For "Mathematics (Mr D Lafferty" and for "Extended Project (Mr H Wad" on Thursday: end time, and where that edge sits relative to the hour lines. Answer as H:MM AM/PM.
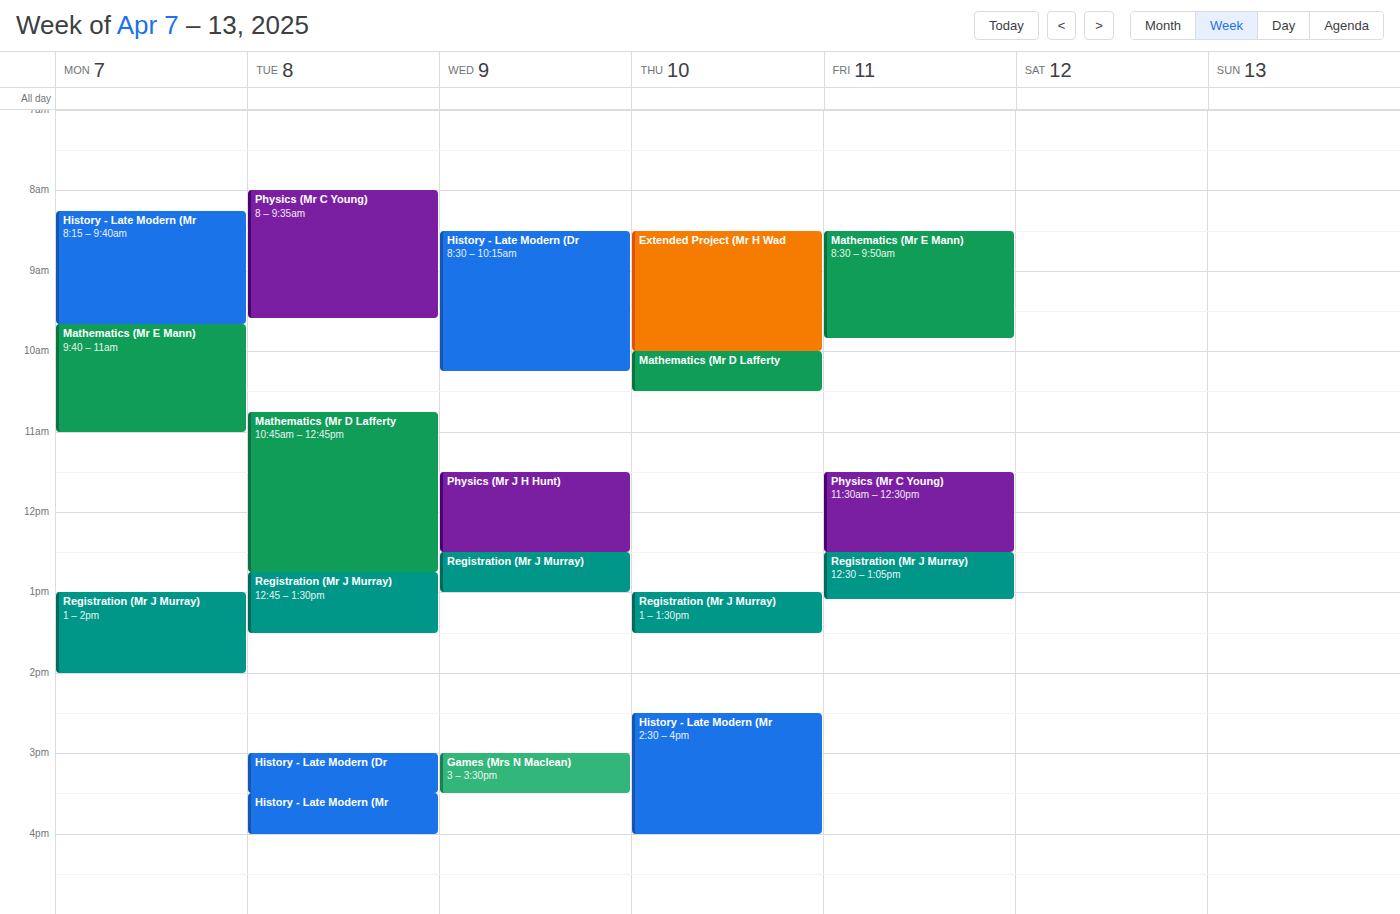
"Mathematics (Mr D Lafferty": 10:30 AM, halfway between the 10 AM and 11 AM lines. "Extended Project (Mr H Wad": 10:00 AM, exactly on the 10 AM line.